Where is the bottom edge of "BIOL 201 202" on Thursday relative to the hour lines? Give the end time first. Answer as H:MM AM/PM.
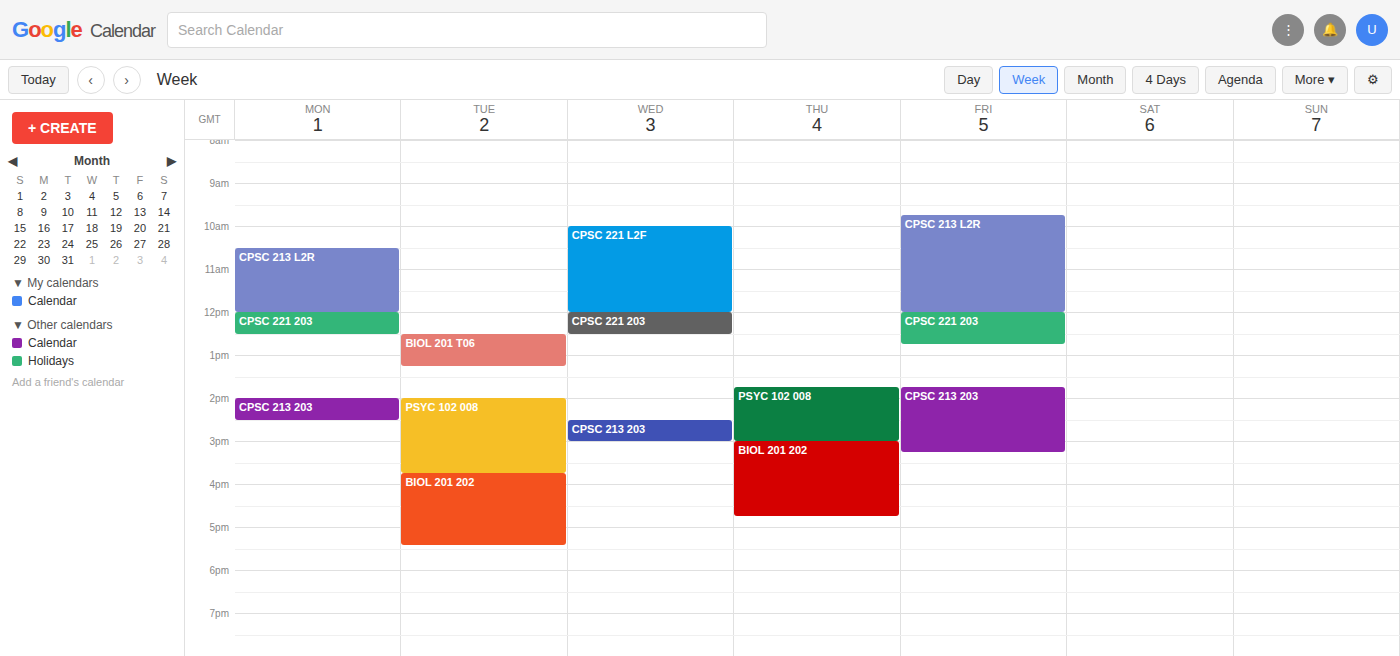
4:45 PM -- neither: three quarters of the way from the 4 PM line to the 5 PM line.